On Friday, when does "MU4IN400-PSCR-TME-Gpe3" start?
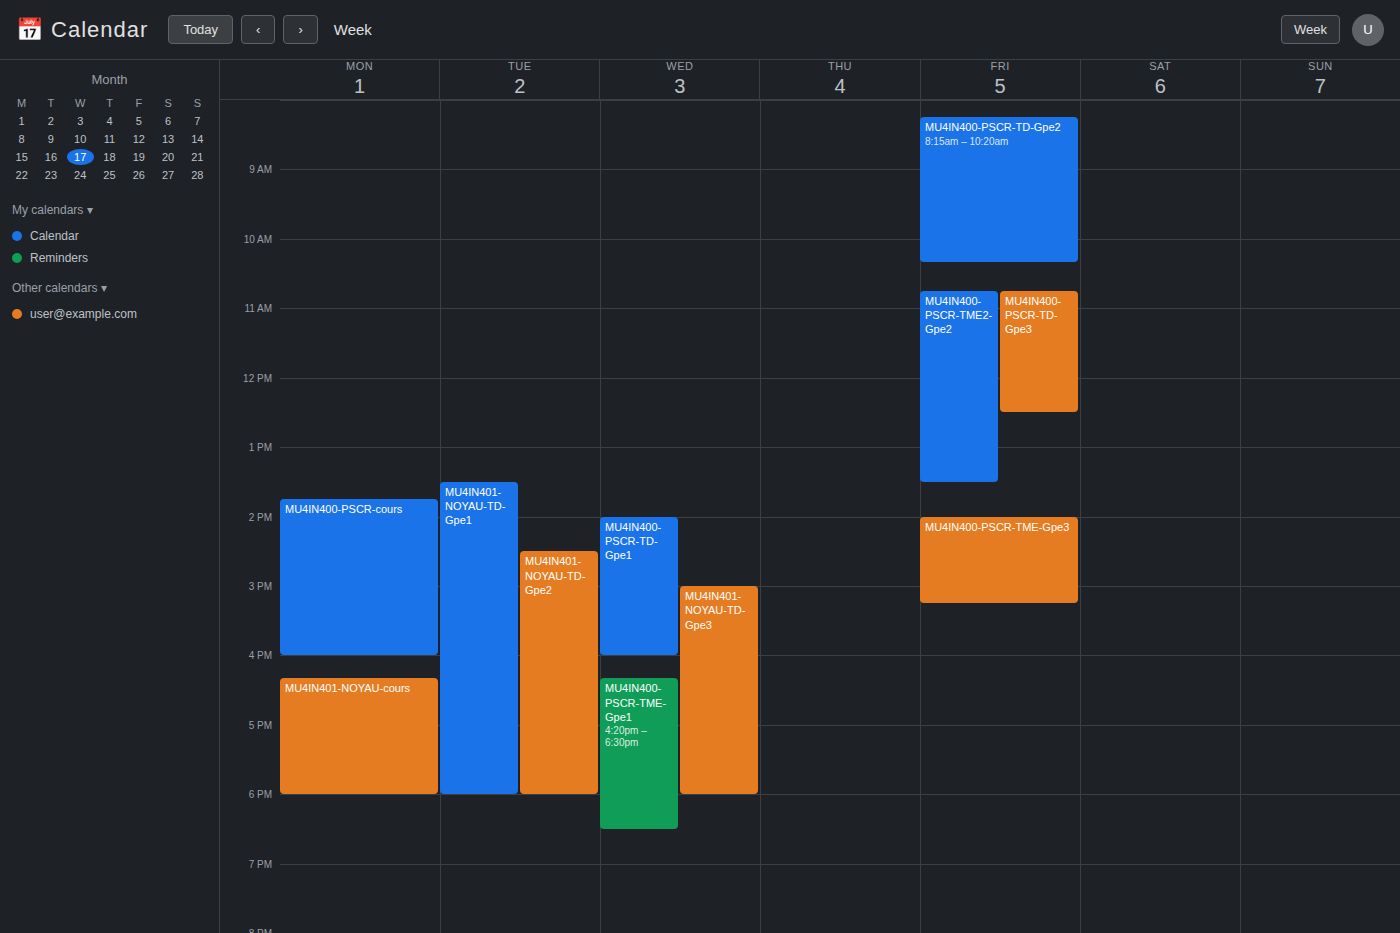
2:00 PM